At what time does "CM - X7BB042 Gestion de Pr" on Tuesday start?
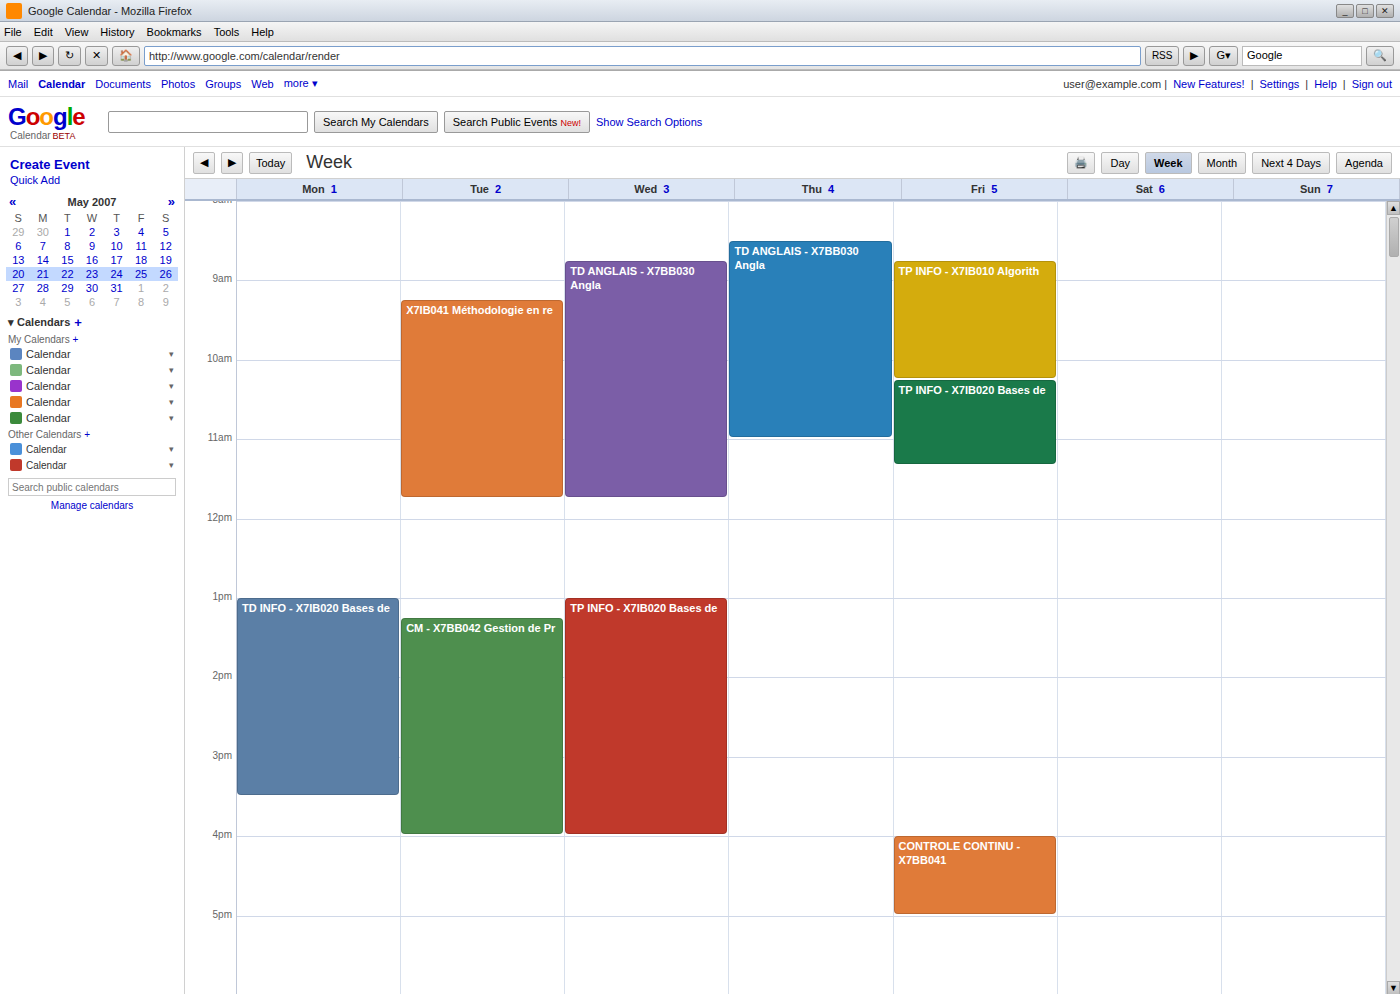
1:15 PM